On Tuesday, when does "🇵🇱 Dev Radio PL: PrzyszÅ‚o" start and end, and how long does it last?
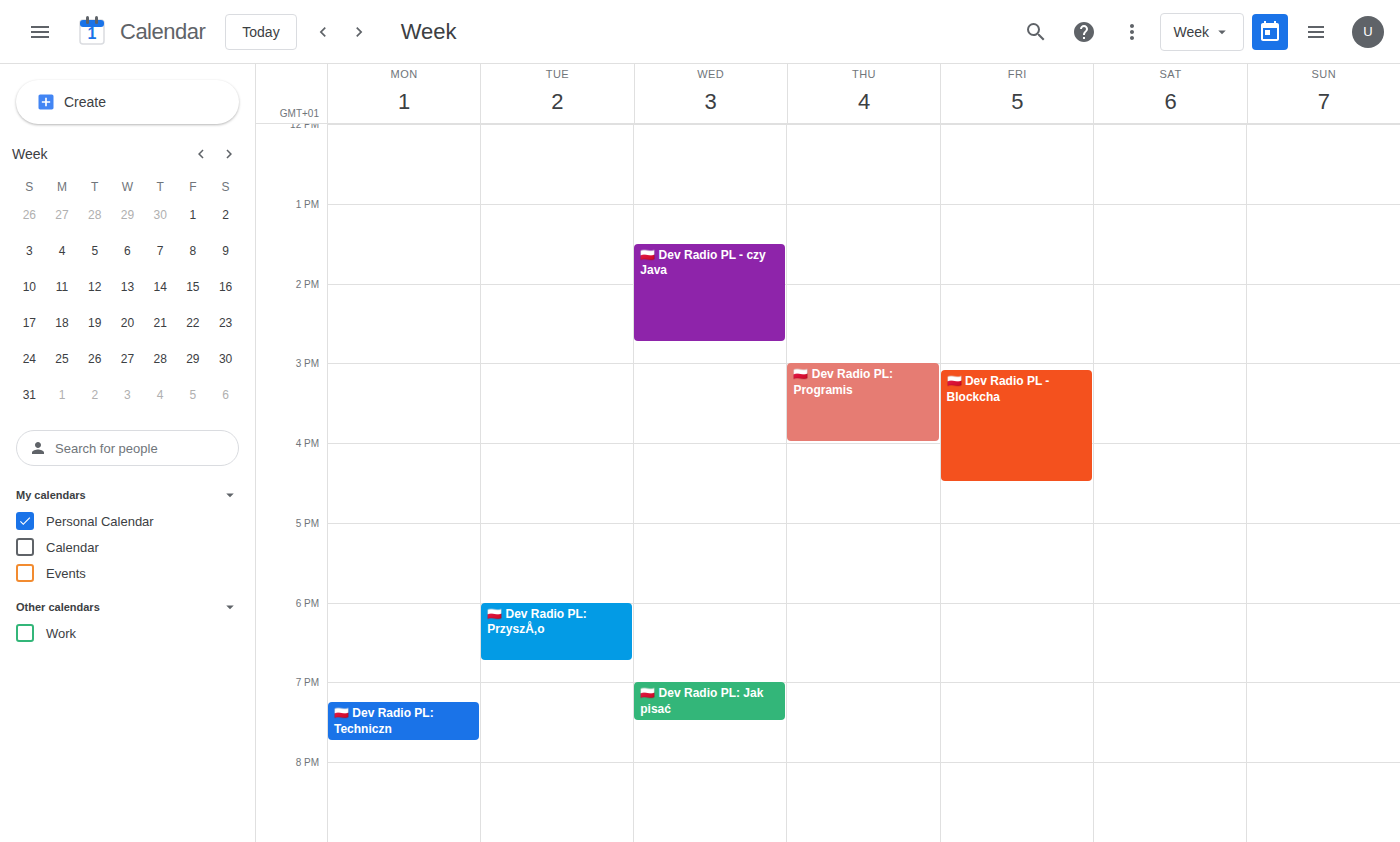
6:00 PM to 6:45 PM, 45 minutes